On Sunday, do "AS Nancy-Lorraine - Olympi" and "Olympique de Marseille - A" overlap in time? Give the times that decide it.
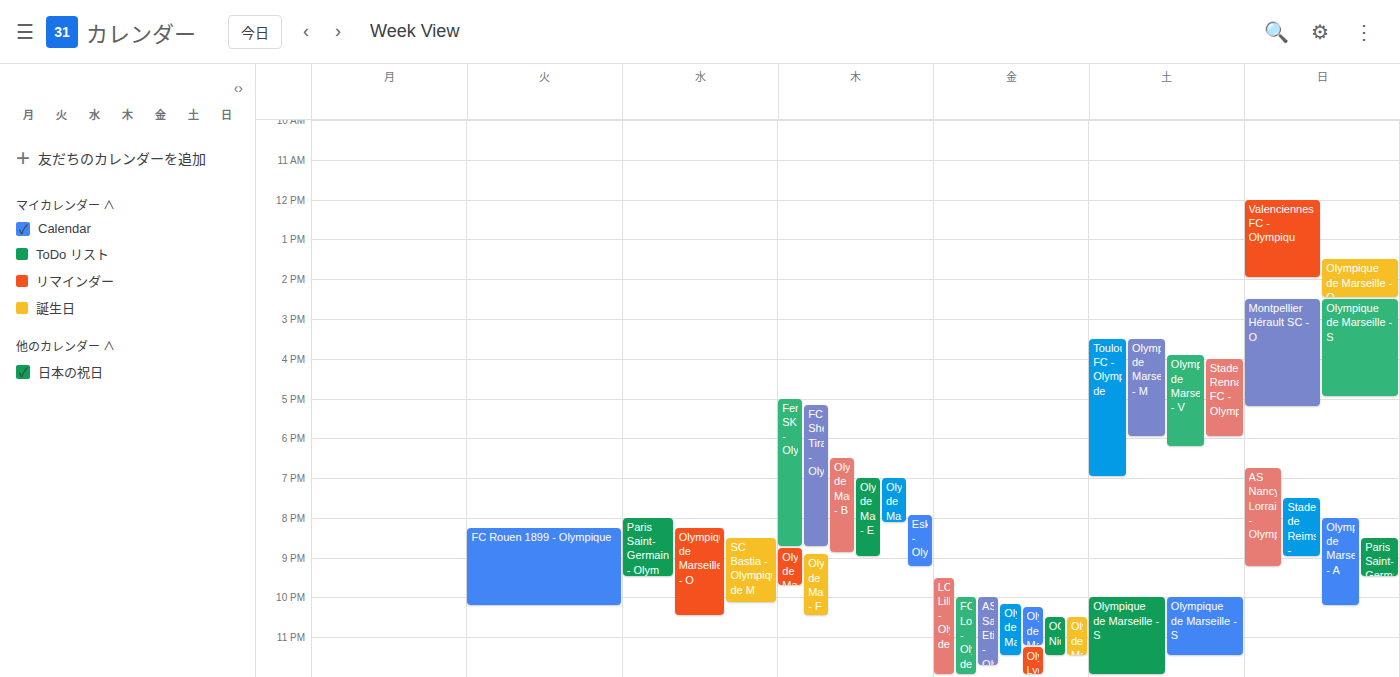
"Olympique de Marseille - A" starts at 8:00 PM, before "AS Nancy-Lorraine - Olympi" ends at 9:15 PM -- they overlap.